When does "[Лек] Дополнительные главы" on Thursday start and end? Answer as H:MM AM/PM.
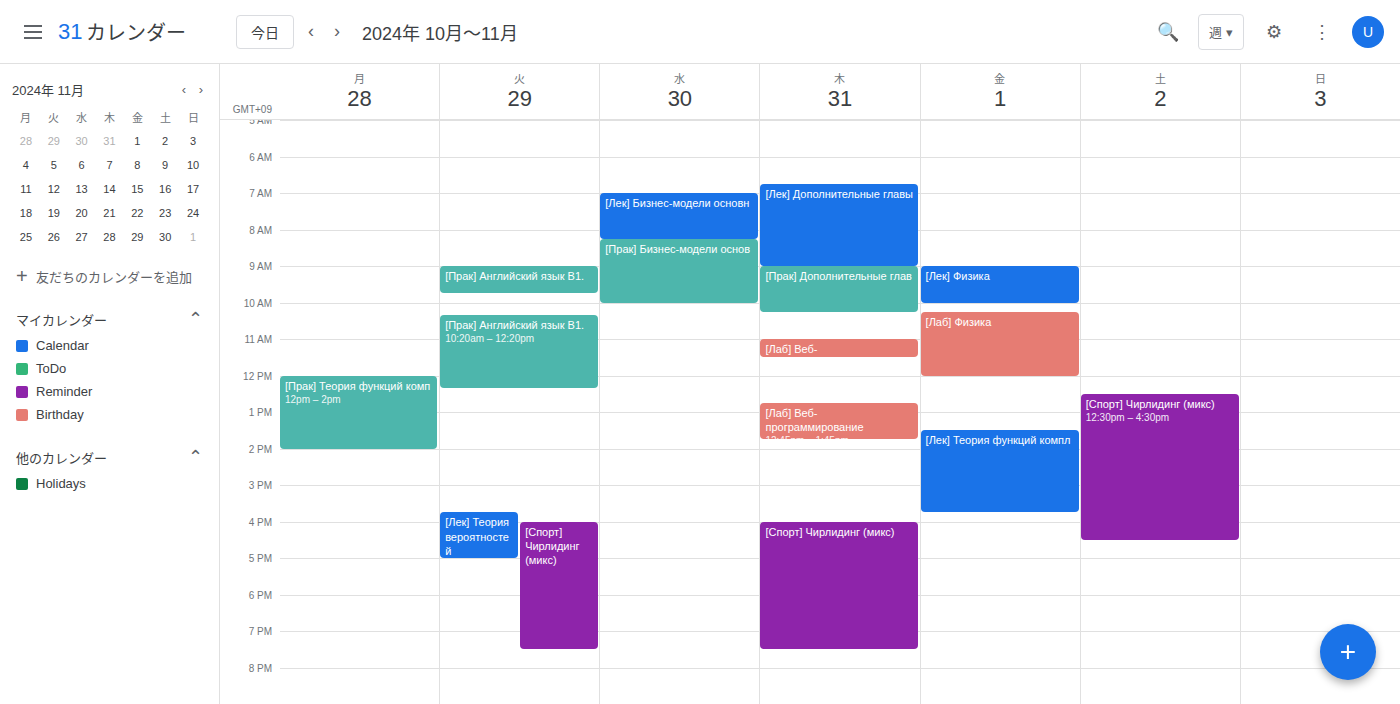
6:45 AM to 9:00 AM